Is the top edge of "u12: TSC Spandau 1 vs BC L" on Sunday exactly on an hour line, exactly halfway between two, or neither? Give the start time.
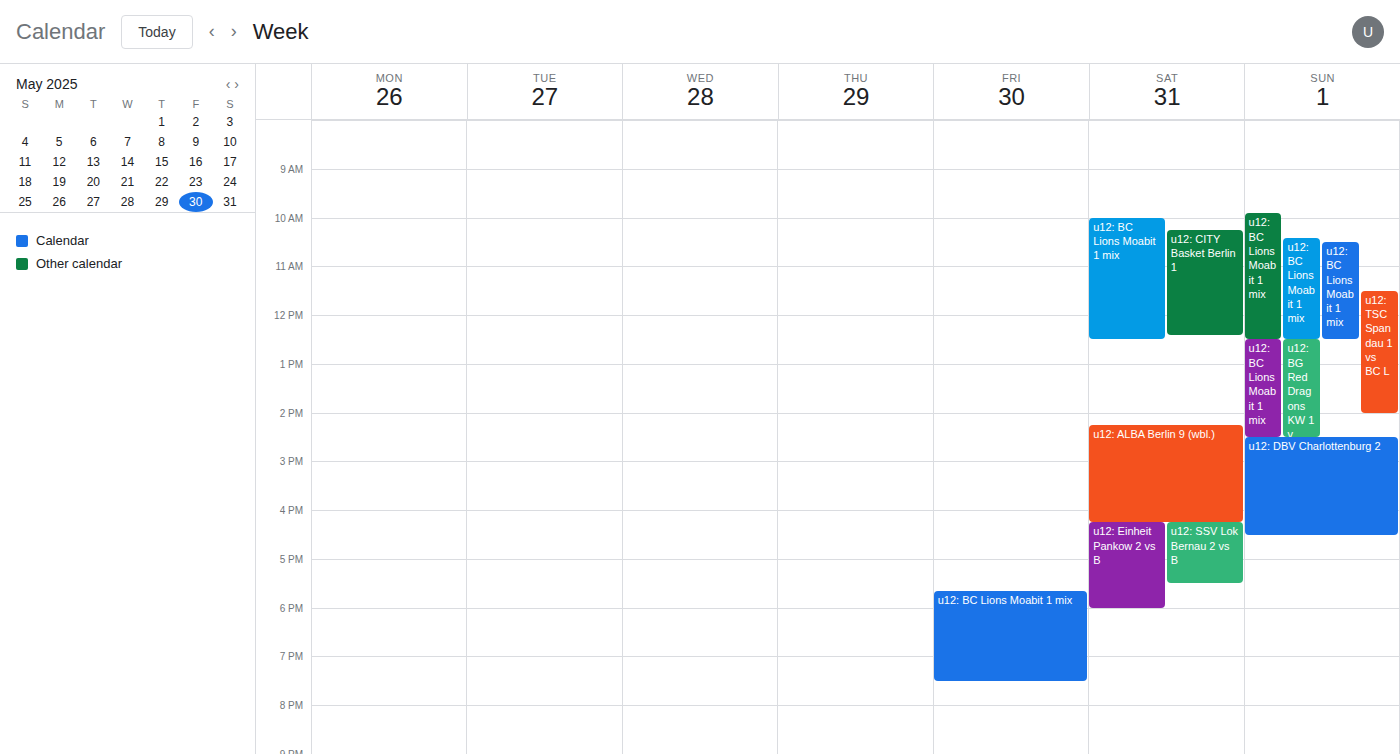
11:30 -- halfway between the 11:00 and 12:00 lines.